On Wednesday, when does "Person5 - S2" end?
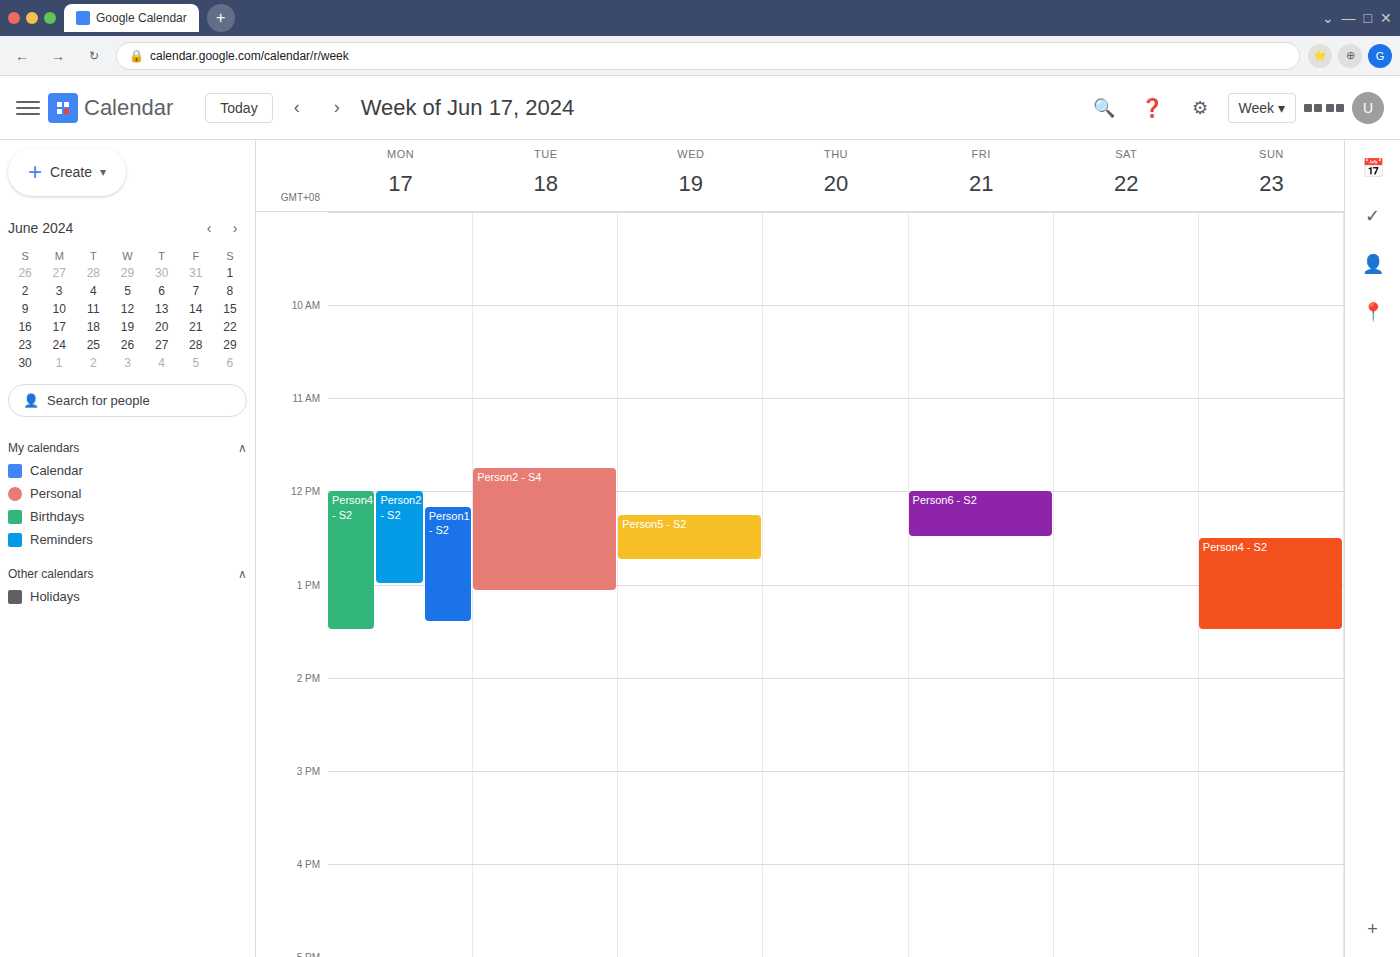
12:45